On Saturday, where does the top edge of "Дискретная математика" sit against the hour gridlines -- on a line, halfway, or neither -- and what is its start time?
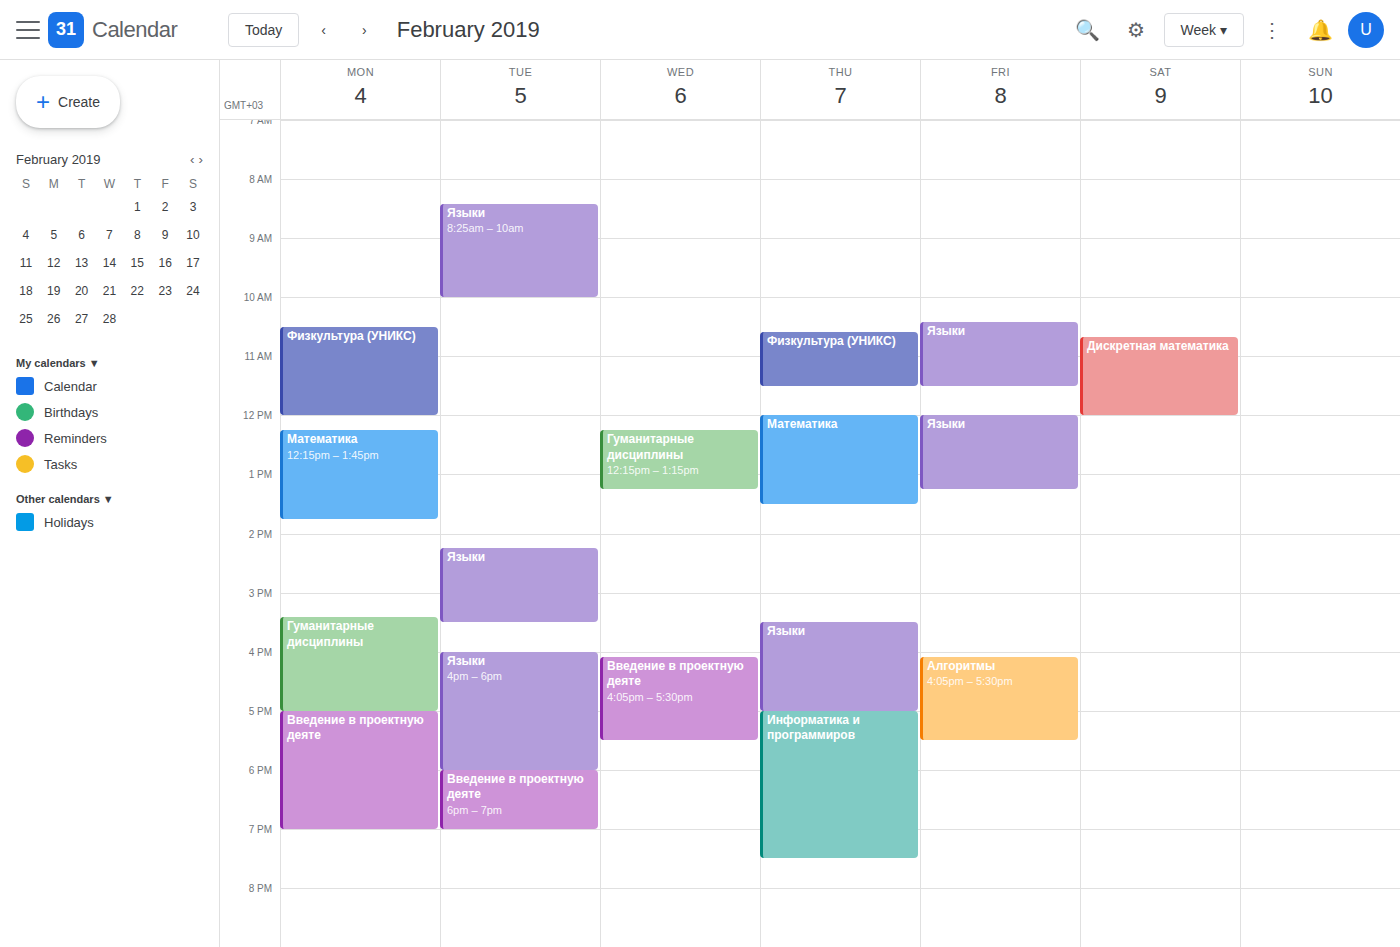
10:40 AM -- neither: 40 minutes below the 10 AM line and 20 minutes above the 11 AM line.